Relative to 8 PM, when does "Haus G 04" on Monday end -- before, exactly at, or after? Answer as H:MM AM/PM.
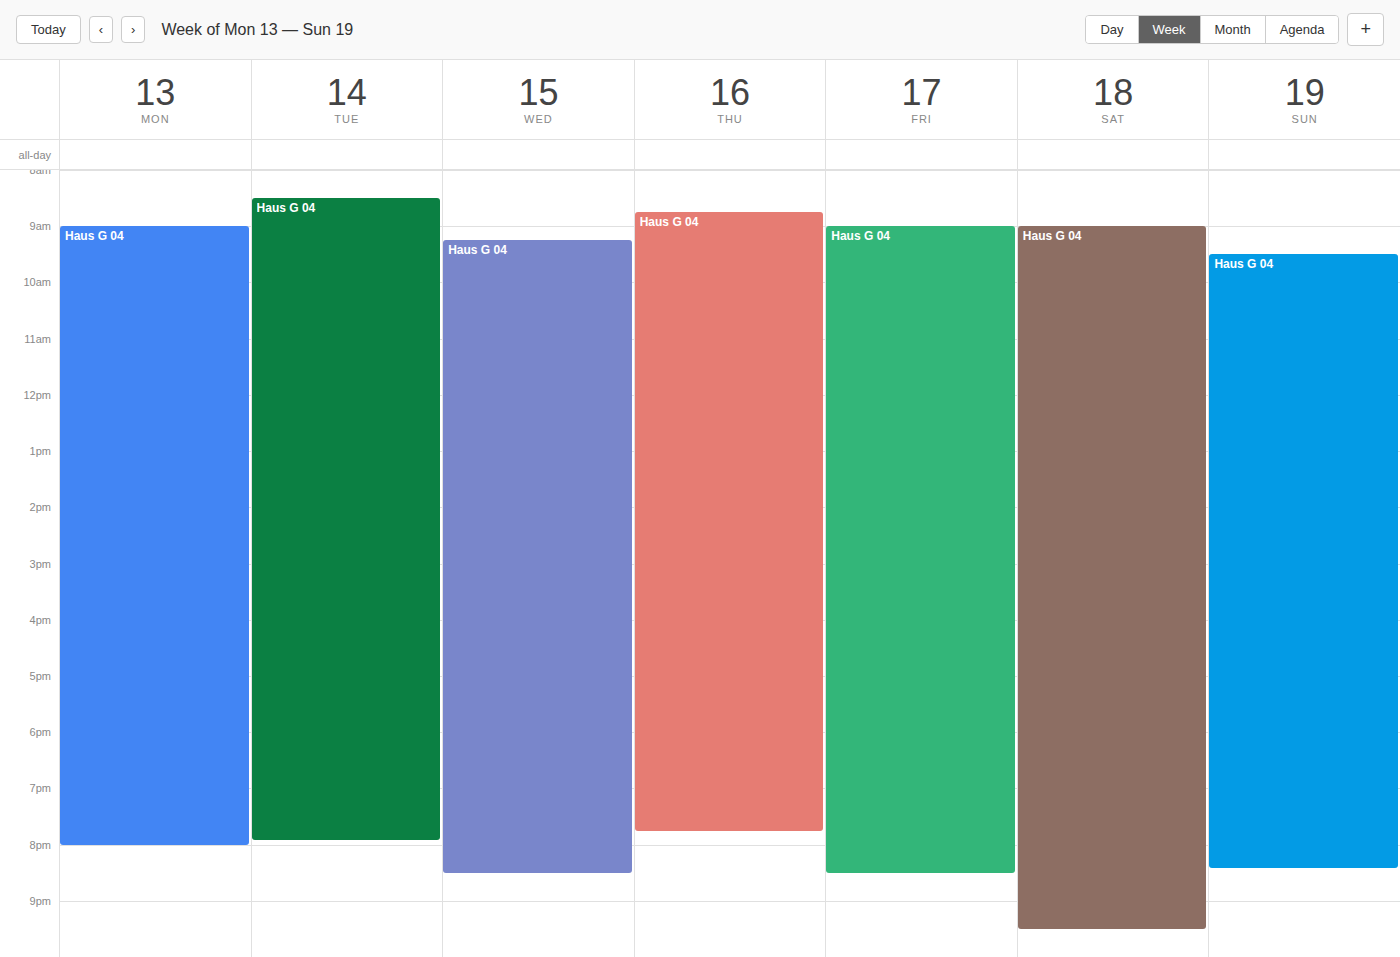
8:00 PM -- exactly at 8 PM, on the 8 PM line.